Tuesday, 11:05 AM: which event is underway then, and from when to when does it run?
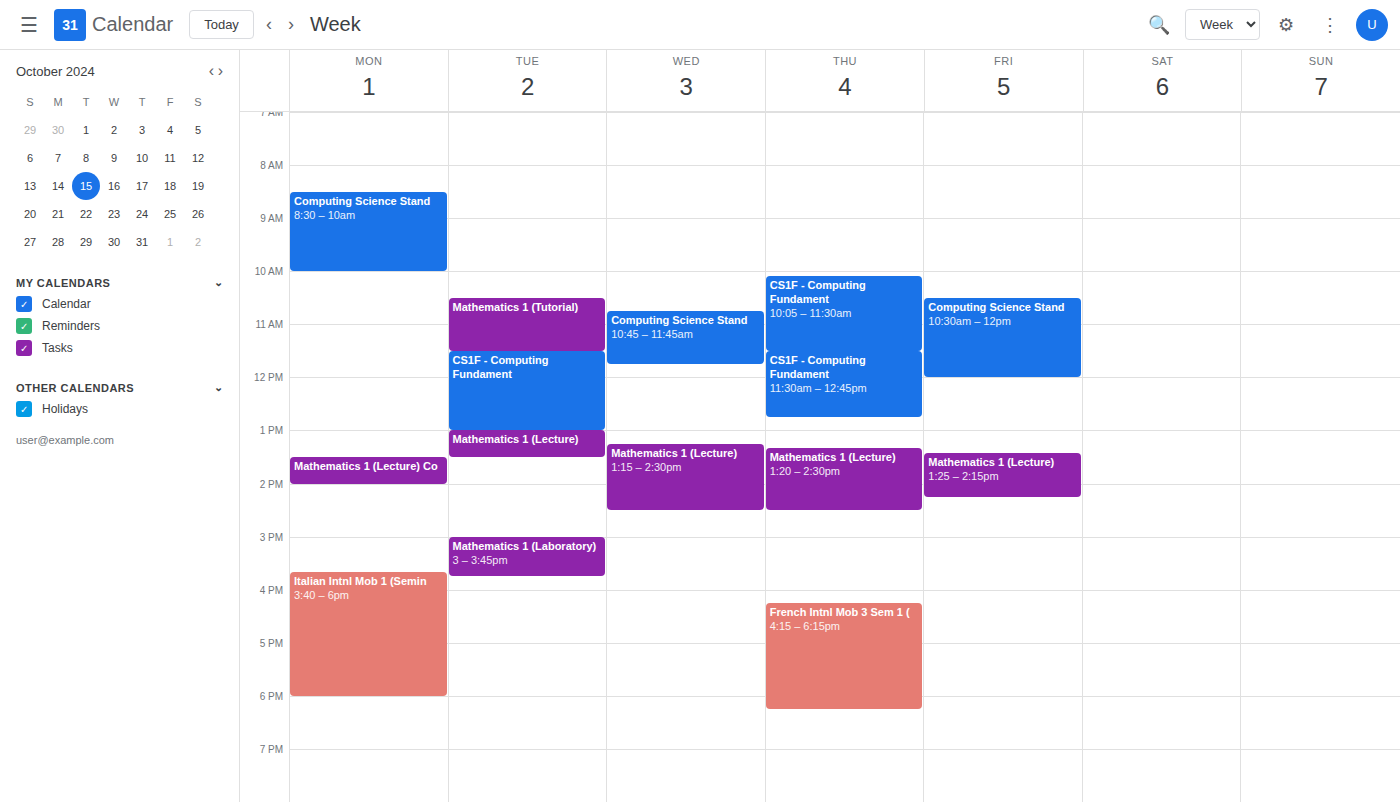
"Mathematics 1 (Tutorial)", 10:30 AM to 11:30 AM